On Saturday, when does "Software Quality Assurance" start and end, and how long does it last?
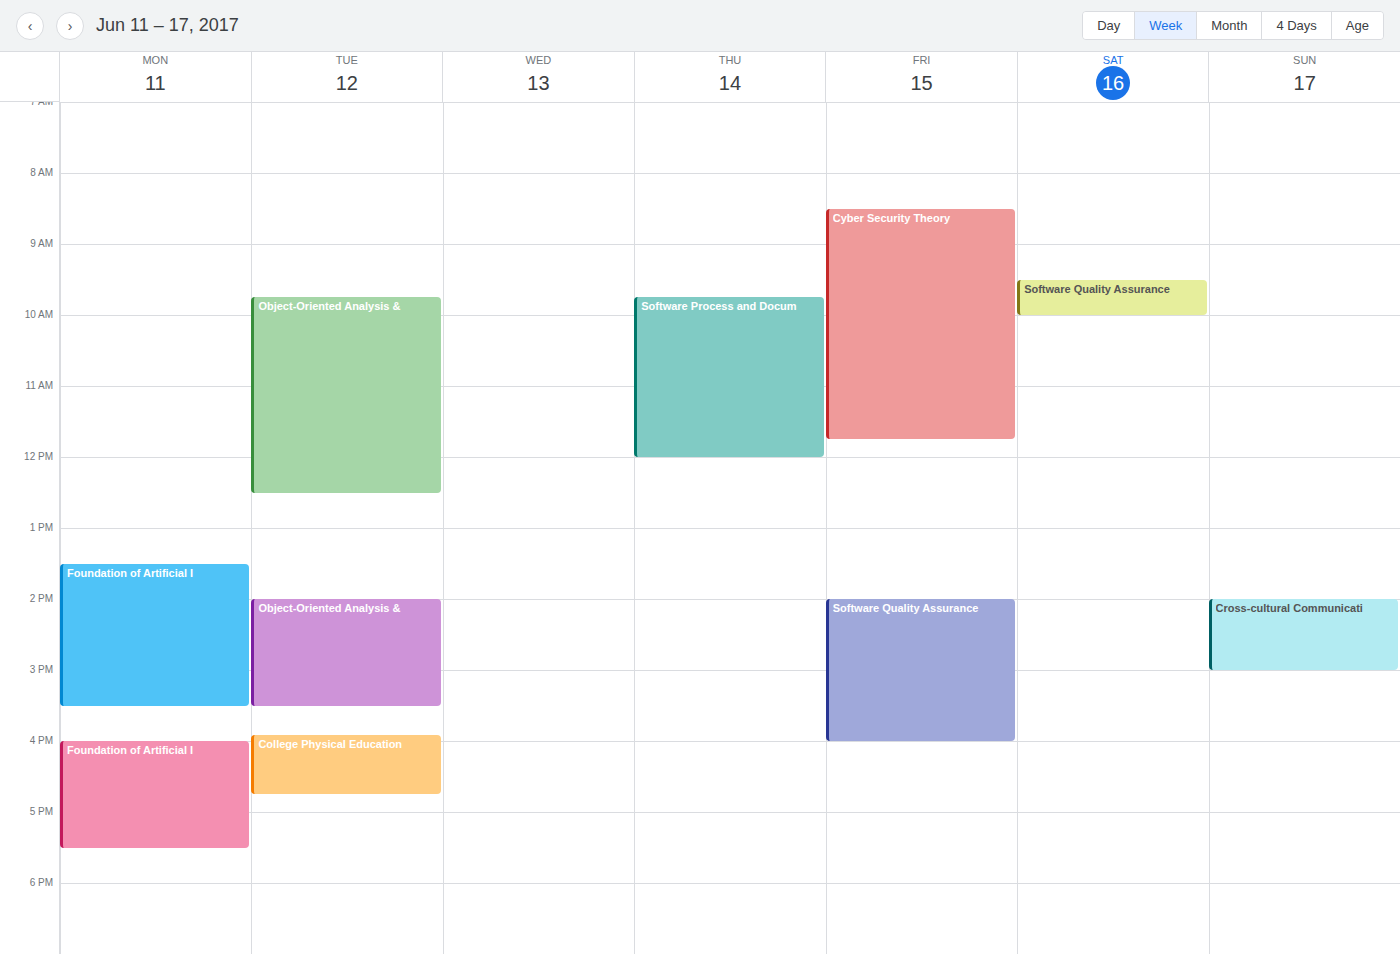
9:30 AM to 10:00 AM, 30 minutes